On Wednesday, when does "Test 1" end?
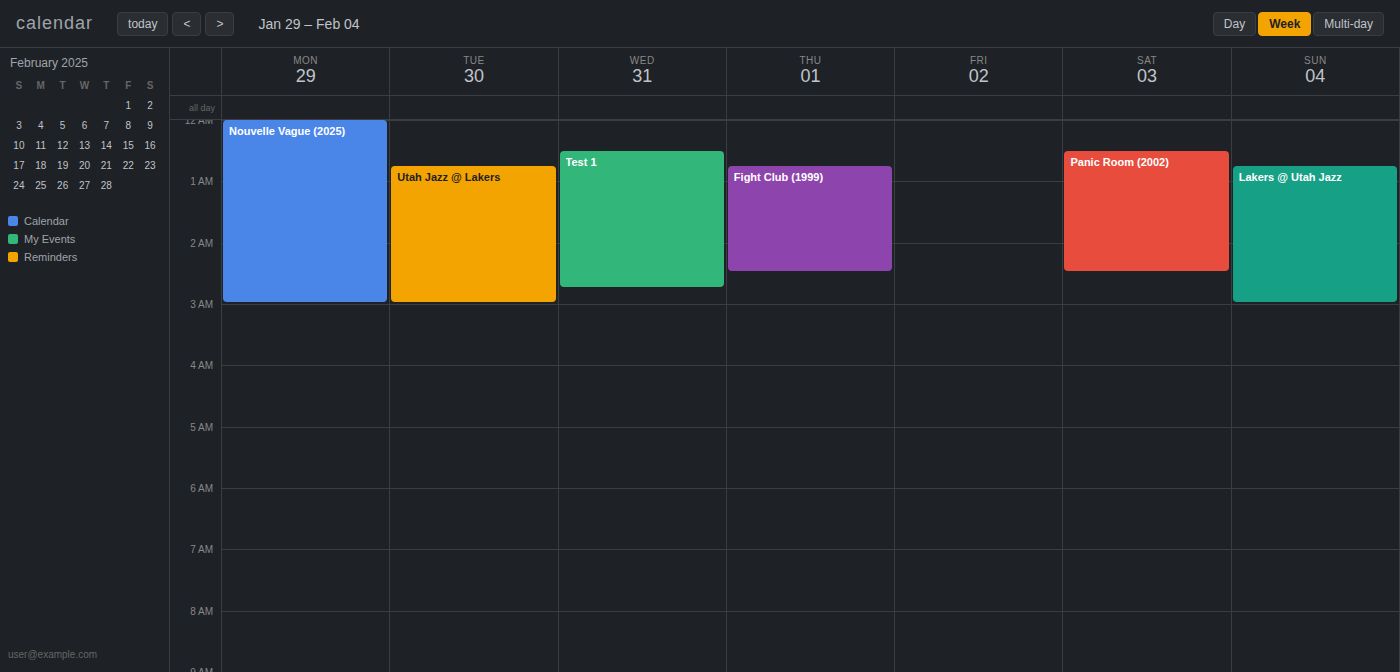
2:45 AM